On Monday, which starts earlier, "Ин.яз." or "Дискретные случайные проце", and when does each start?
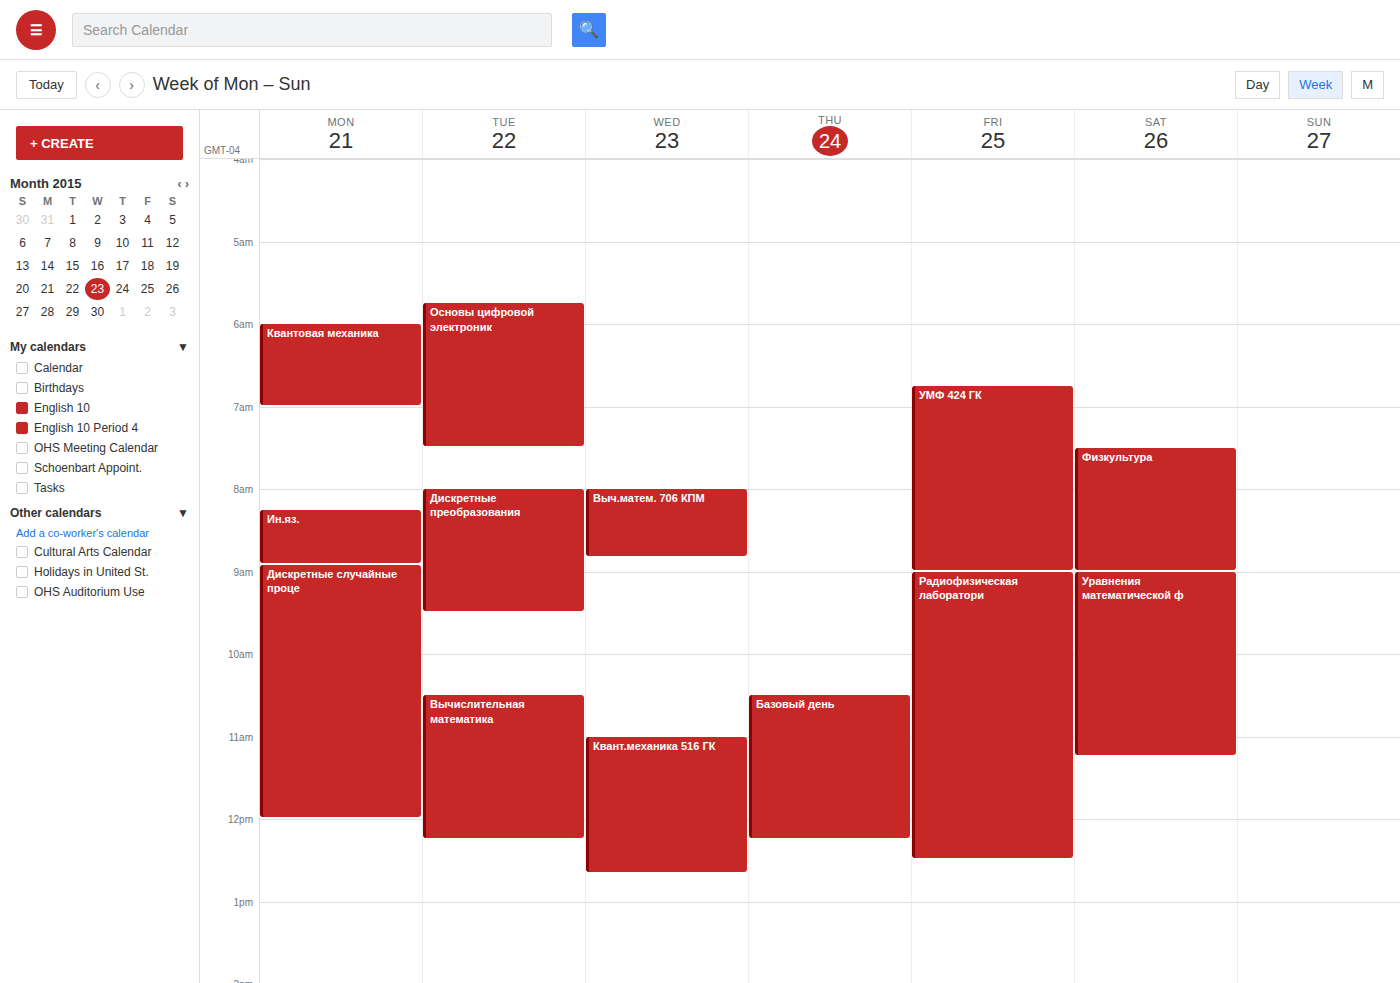
"Ин.яз." 8:15 AM; "Дискретные случайные проце" 8:55 AM.